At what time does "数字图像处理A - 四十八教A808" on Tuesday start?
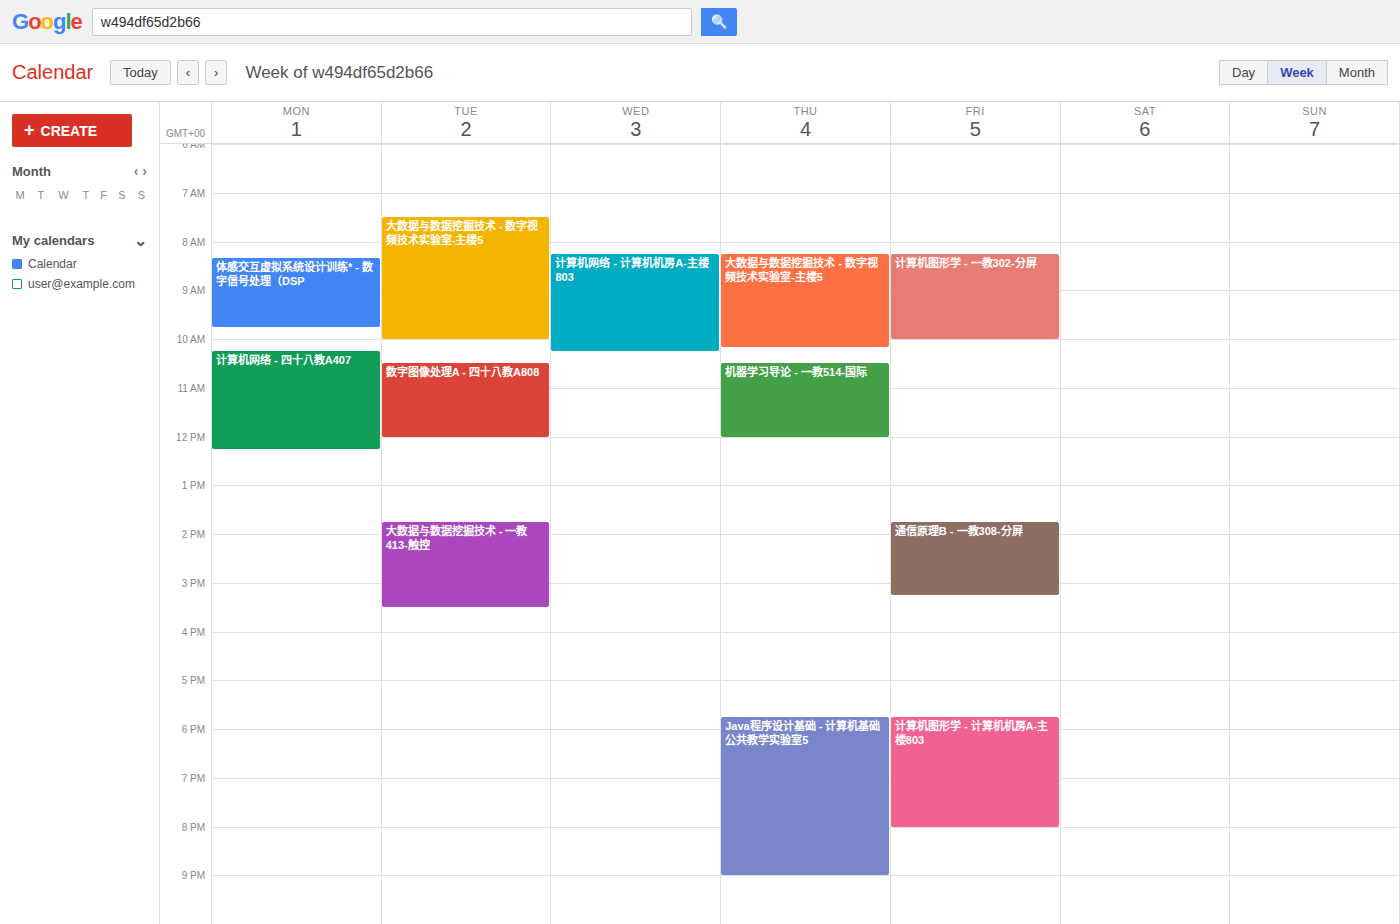
10:30 AM